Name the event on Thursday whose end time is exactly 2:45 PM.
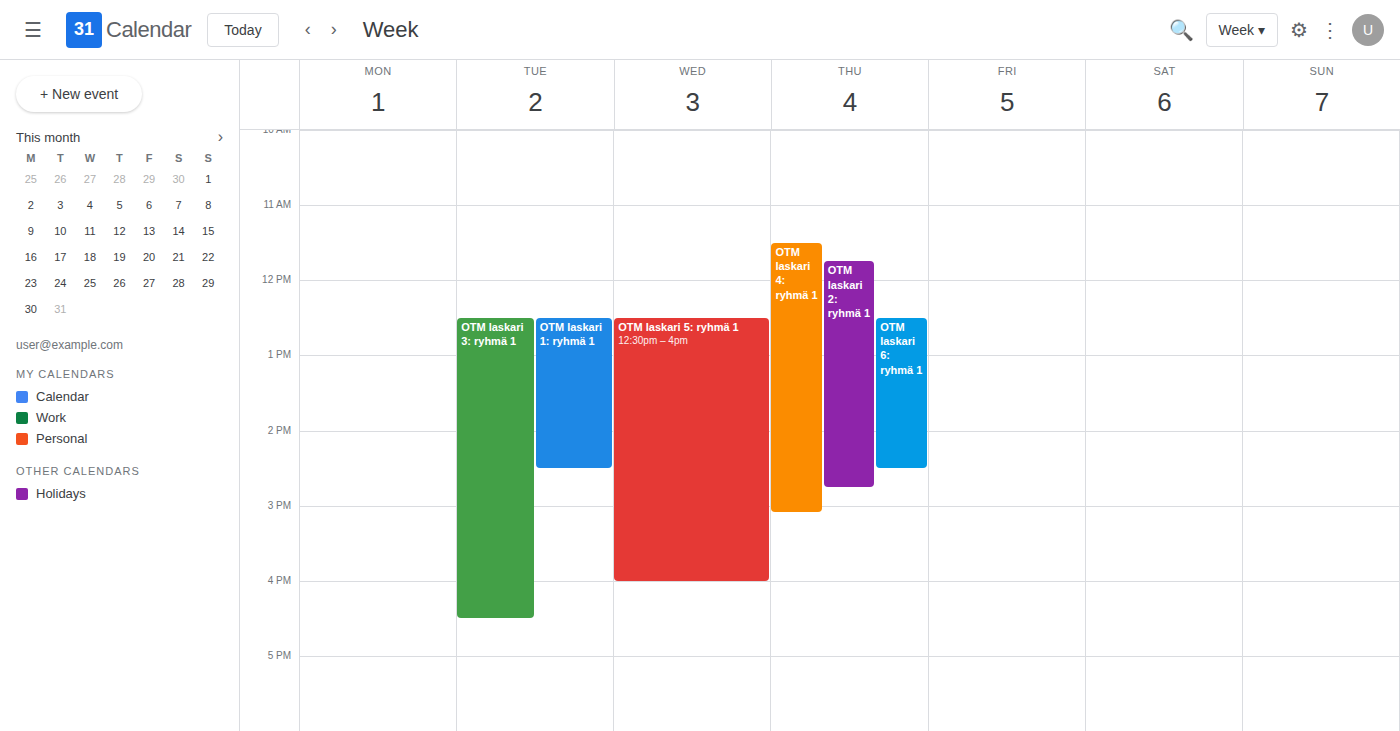
"OTM laskari 2: ryhmä 1"